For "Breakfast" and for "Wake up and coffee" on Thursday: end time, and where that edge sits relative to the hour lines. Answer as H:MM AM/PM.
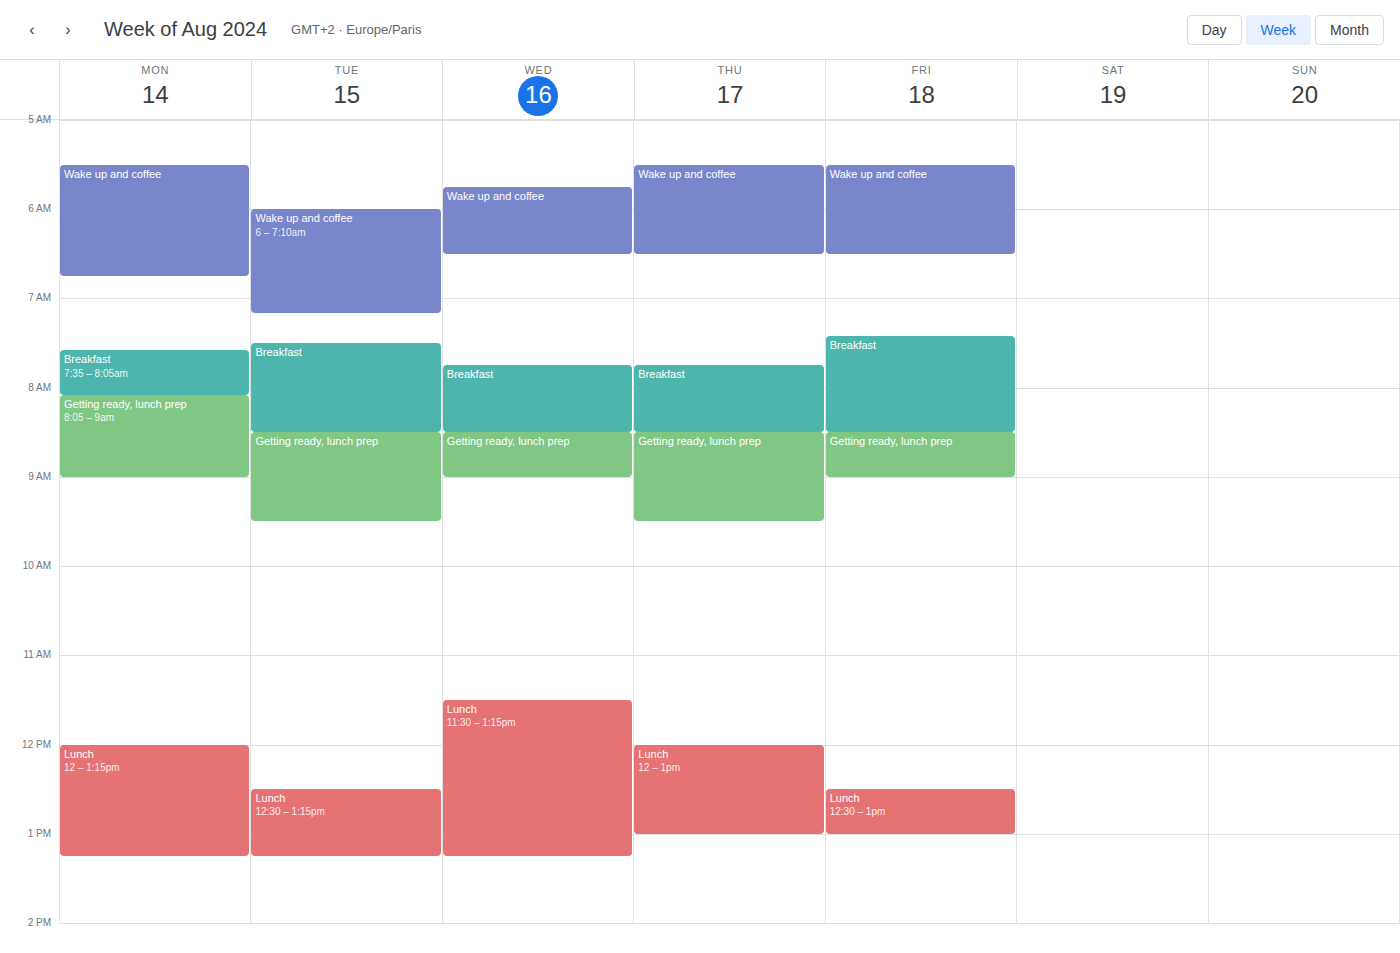
"Breakfast": 8:30 AM, halfway between the 8 AM and 9 AM lines. "Wake up and coffee": 6:30 AM, halfway between the 6 AM and 7 AM lines.